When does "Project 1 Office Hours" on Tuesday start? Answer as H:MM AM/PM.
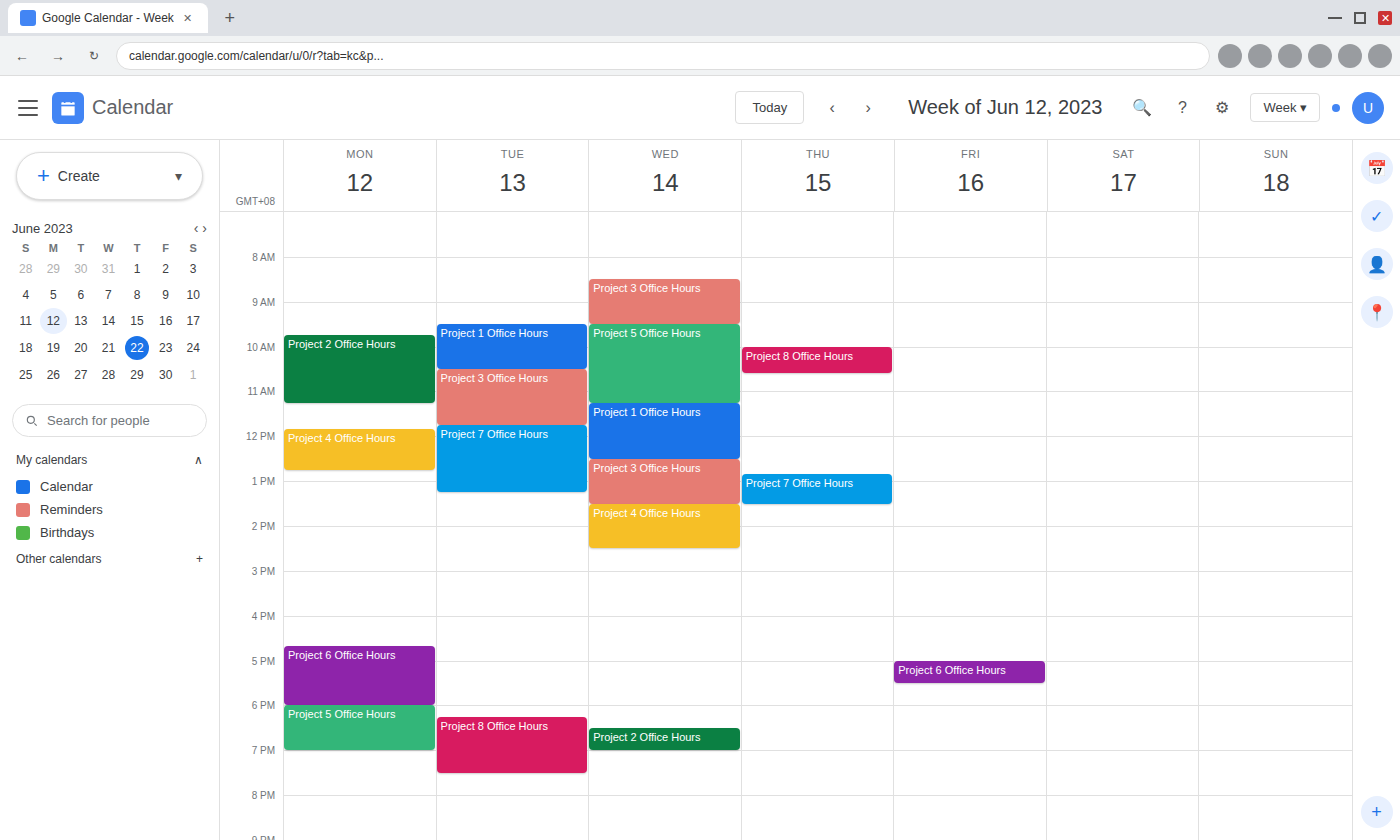
9:30 AM